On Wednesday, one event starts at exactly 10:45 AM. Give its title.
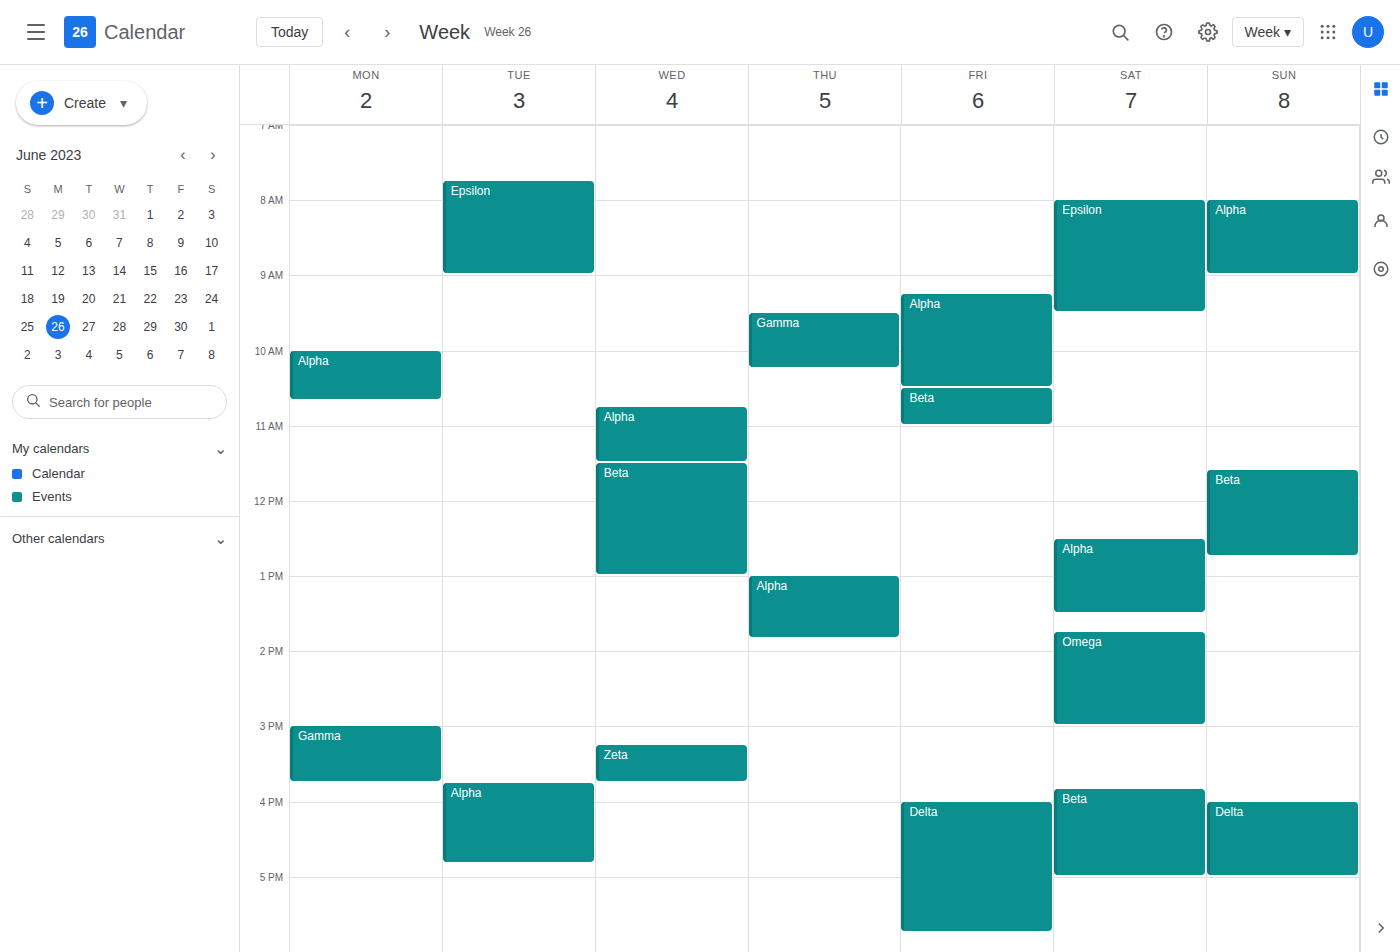
"Alpha"